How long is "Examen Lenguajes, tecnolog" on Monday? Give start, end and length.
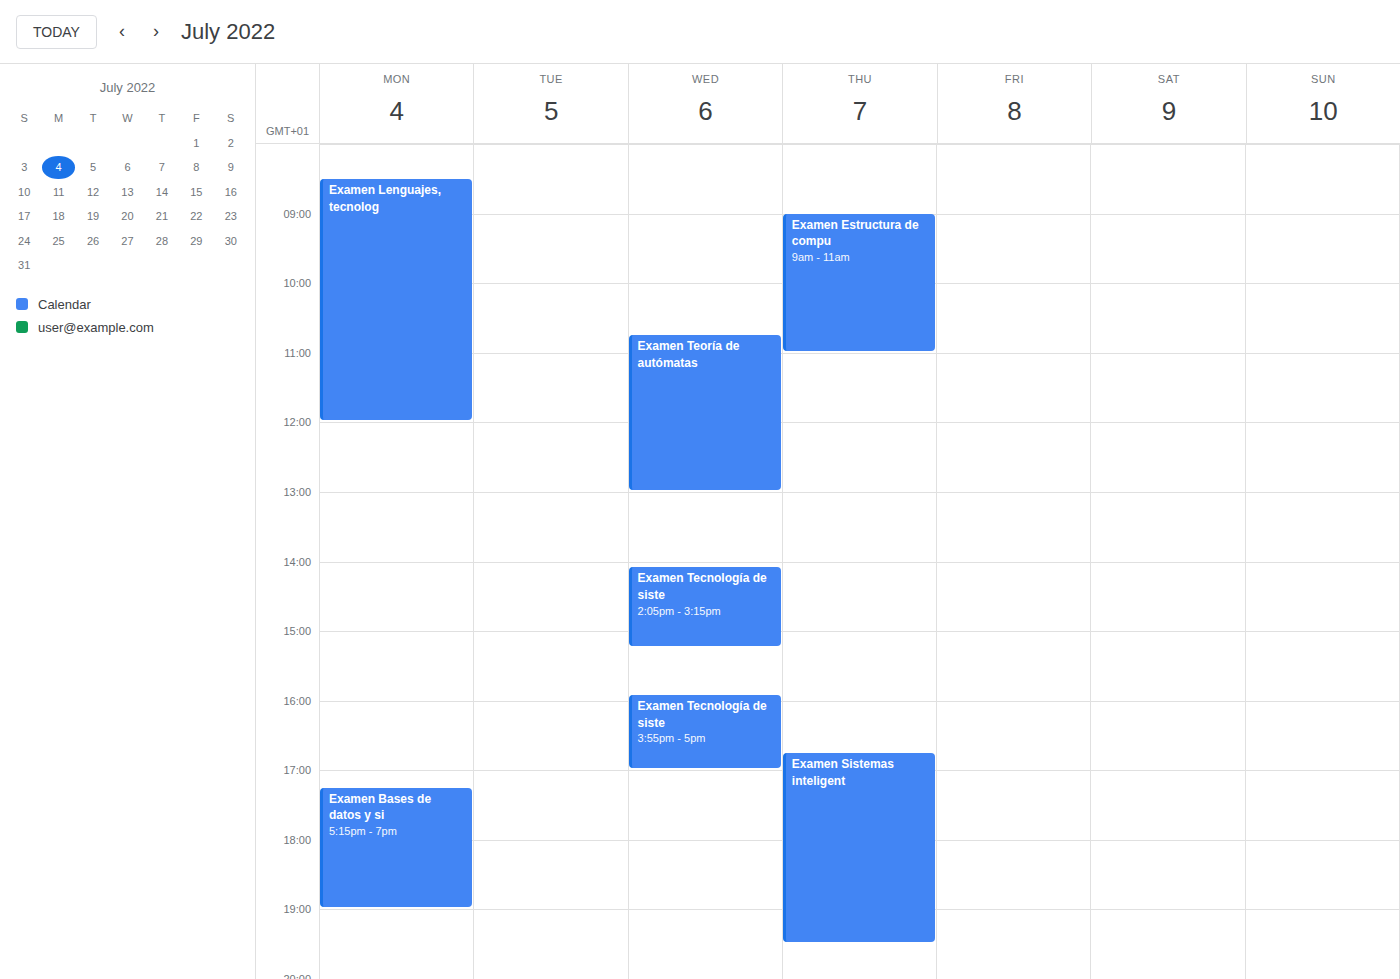
8:30 AM to 12:00 PM, 3 hours 30 minutes